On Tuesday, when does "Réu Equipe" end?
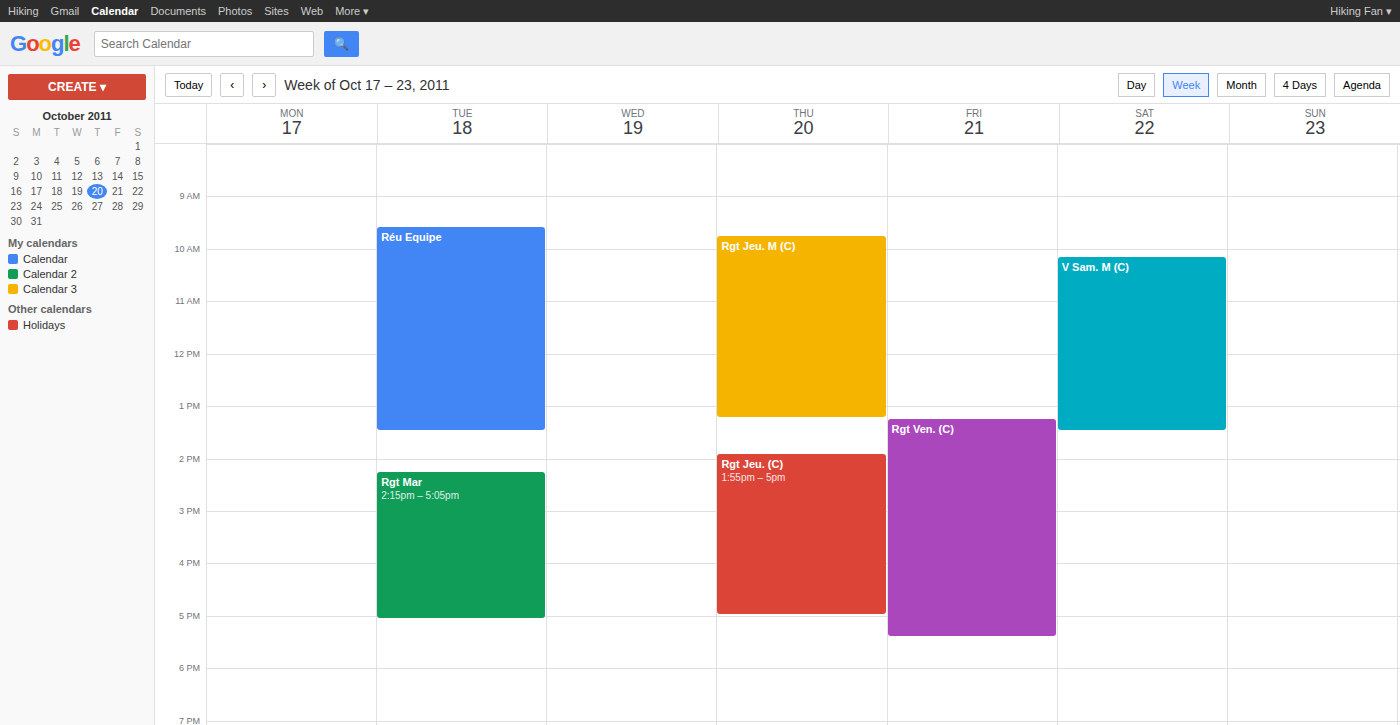
1:30 PM